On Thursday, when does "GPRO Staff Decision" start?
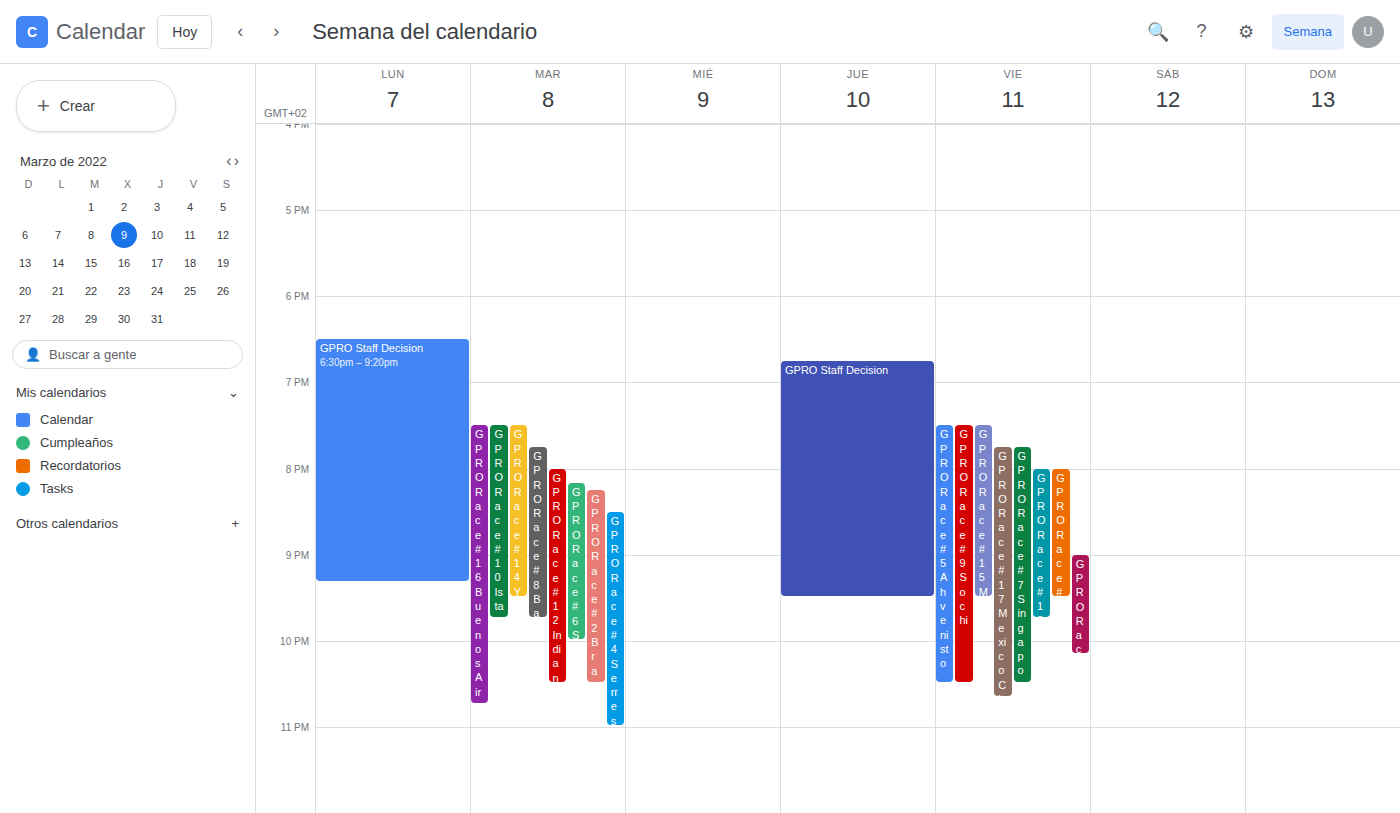
18:45